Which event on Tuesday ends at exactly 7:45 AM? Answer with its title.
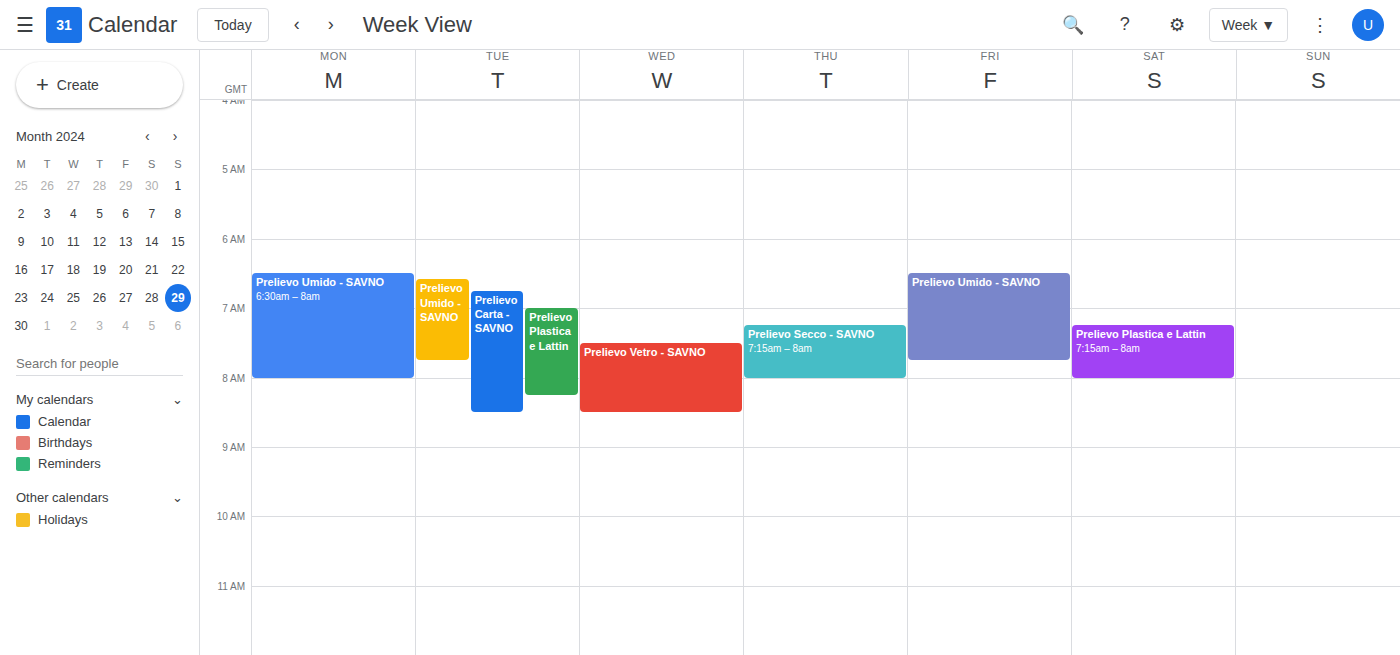
"Prelievo Umido - SAVNO"